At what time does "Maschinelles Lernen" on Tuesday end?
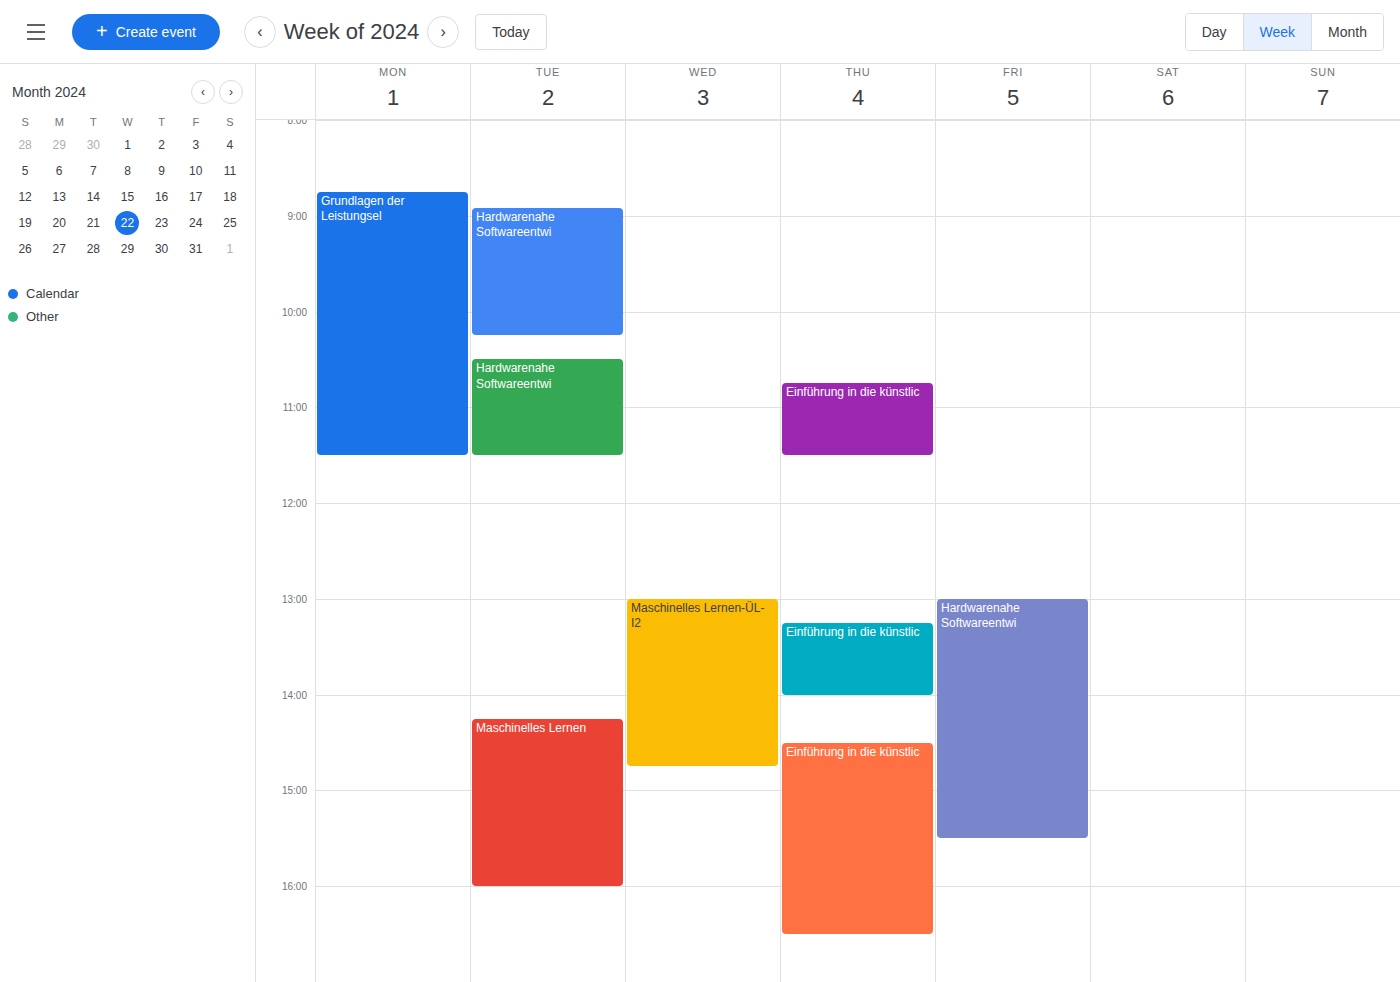
4:00 PM